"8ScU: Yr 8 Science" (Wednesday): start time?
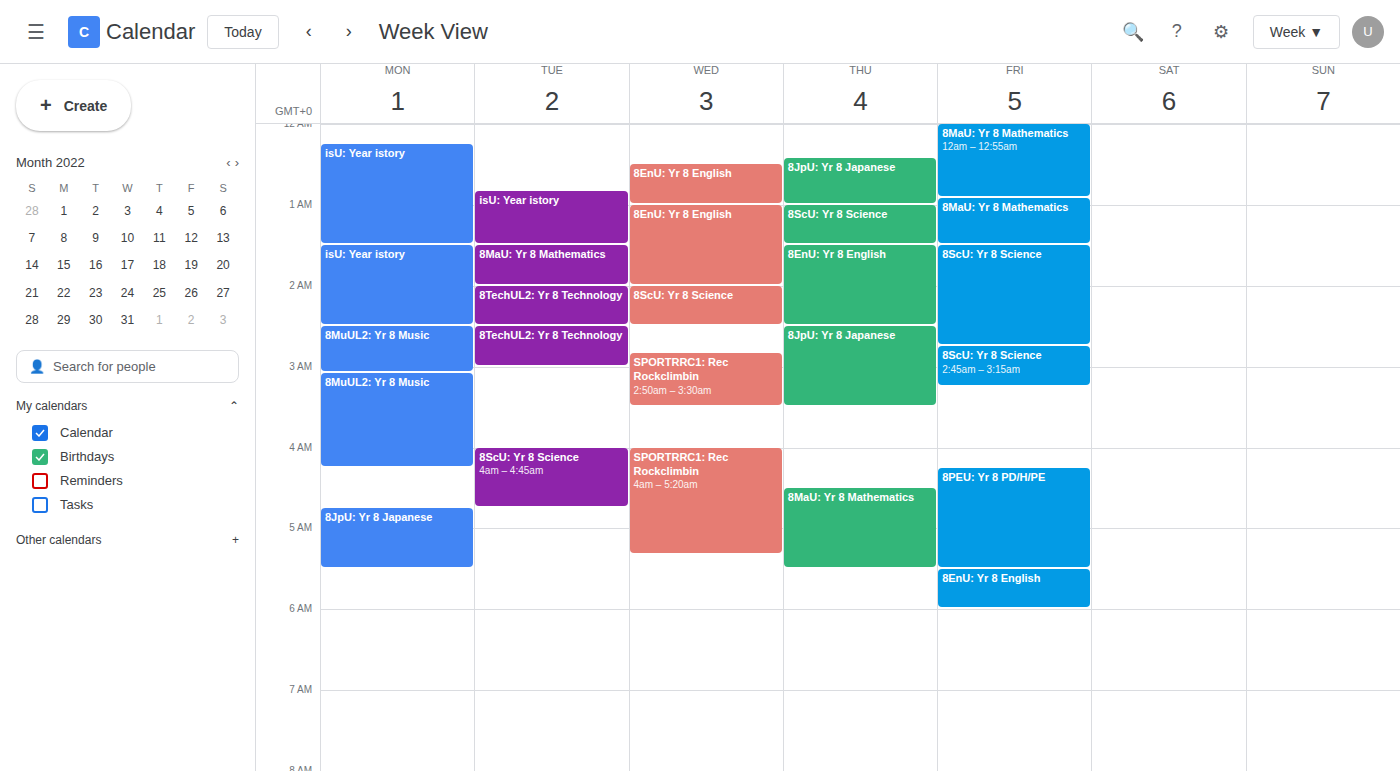
02:00